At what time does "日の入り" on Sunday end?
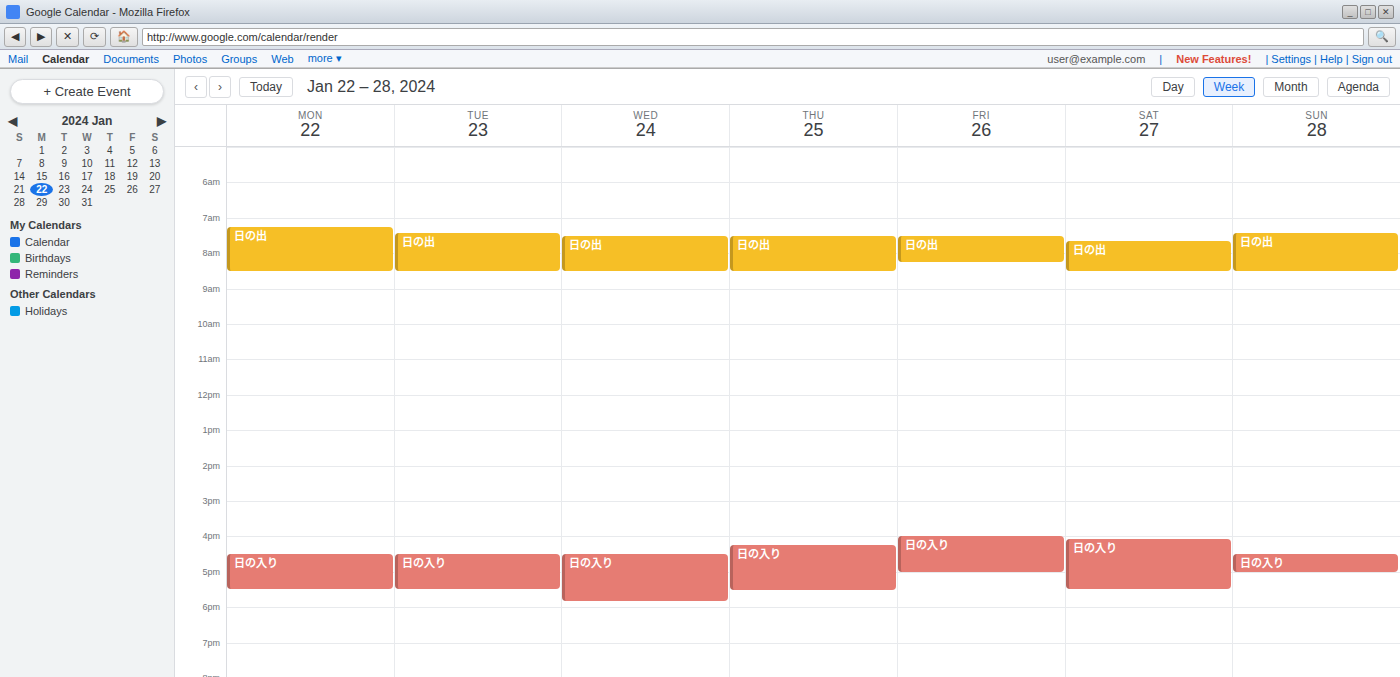
5:00 PM